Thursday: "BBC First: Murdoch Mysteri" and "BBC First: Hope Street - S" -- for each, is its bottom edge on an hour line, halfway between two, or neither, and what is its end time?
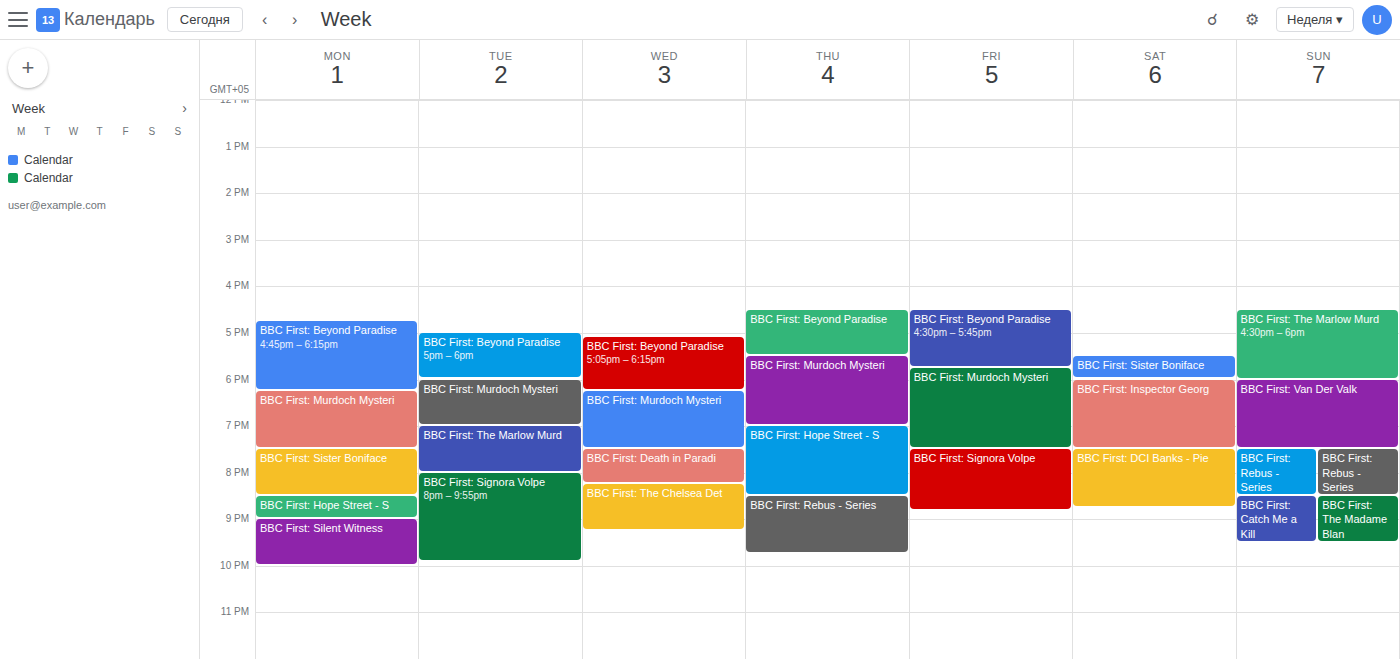
"BBC First: Murdoch Mysteri": 7:00 PM, exactly on the 7 PM line. "BBC First: Hope Street - S": 8:30 PM, halfway between the 8 PM and 9 PM lines.